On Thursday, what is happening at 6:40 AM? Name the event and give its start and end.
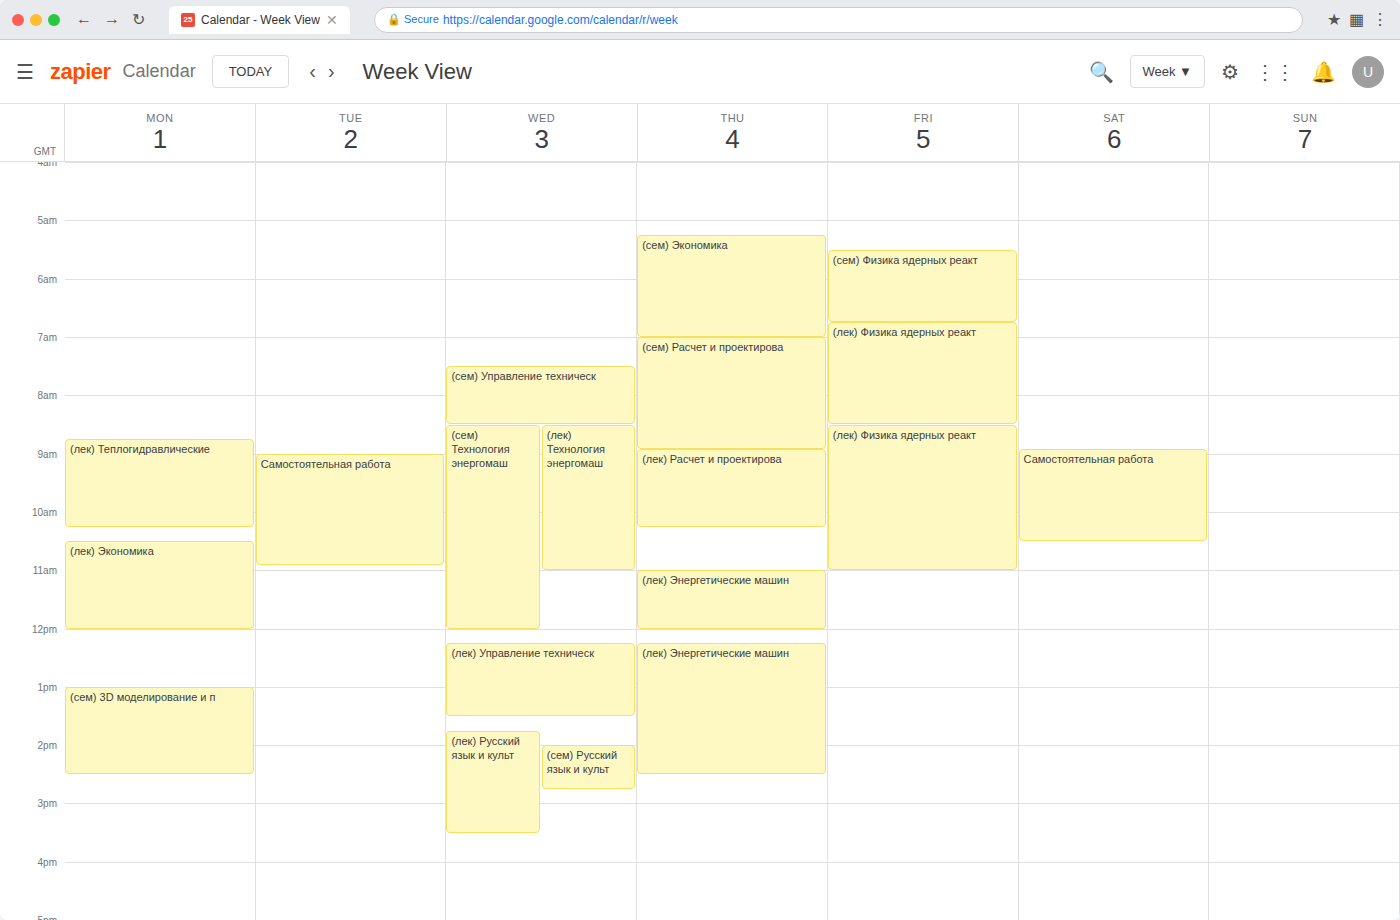
"(сем) Экономика", 5:15 AM to 7:00 AM